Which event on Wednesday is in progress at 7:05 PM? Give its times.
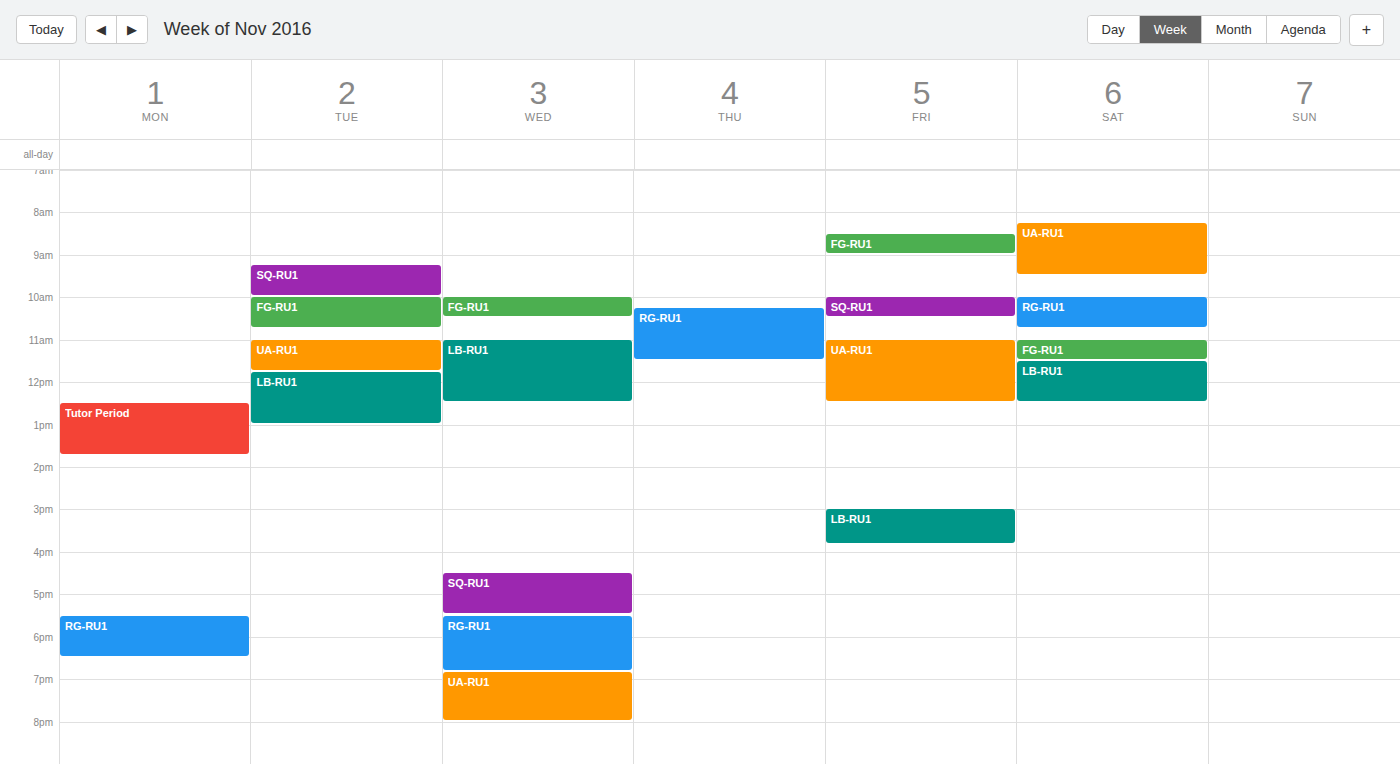
"UA-RU1", 6:50 PM to 8:00 PM